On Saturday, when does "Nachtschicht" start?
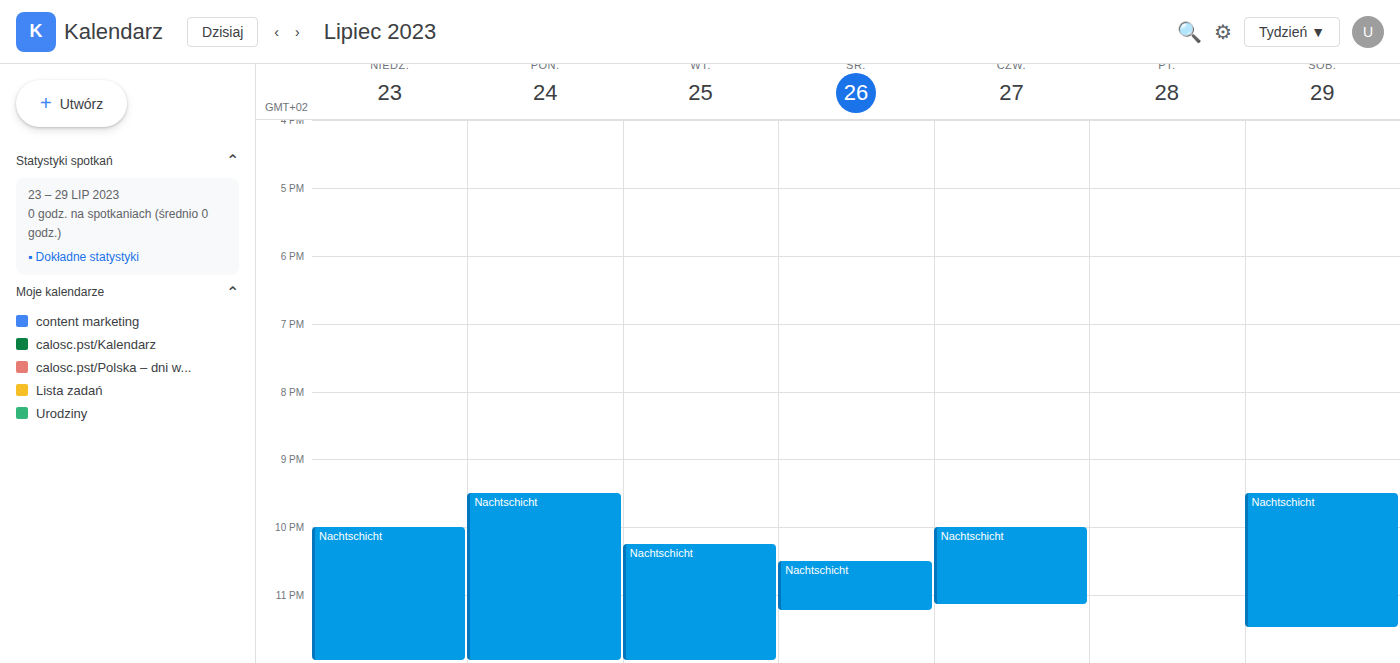
9:30 PM